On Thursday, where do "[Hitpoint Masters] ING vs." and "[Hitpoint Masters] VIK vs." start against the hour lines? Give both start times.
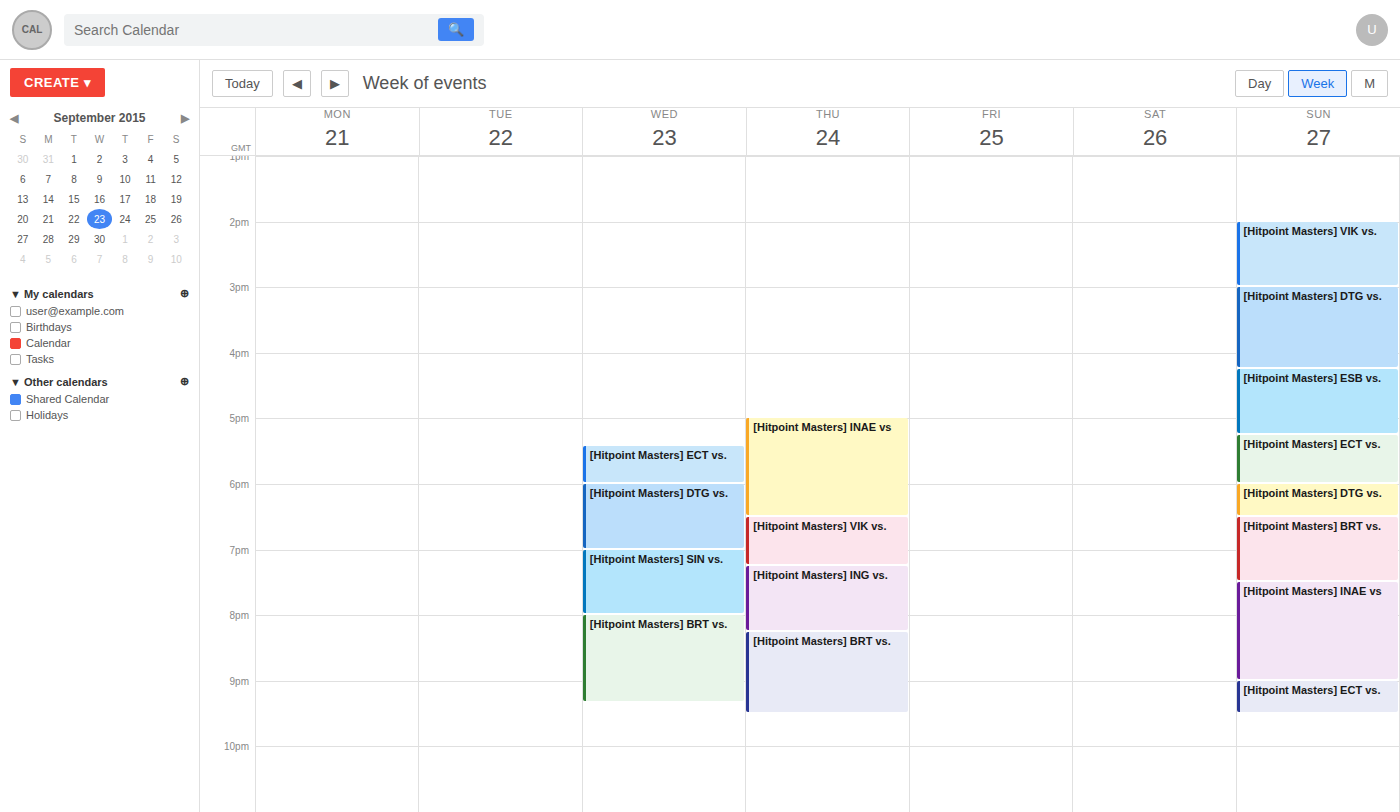
"[Hitpoint Masters] ING vs.": 7:15 PM, neither: a quarter of the way from the 7 PM line to the 8 PM line. "[Hitpoint Masters] VIK vs.": 6:30 PM, halfway between the 6 PM and 7 PM lines.